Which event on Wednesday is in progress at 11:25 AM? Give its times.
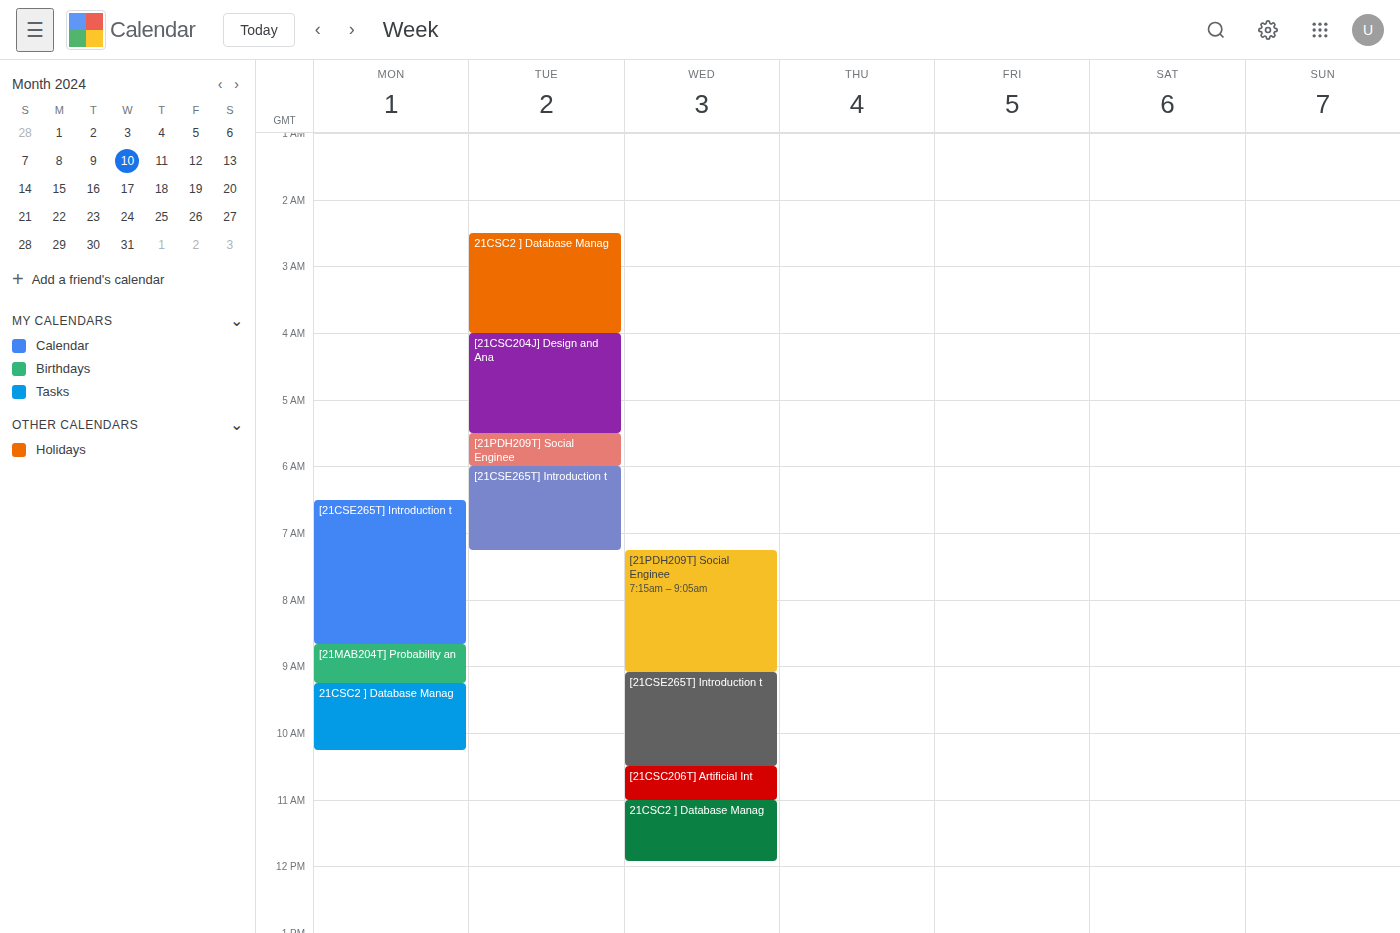
"21CSC2 ] Database Manag", 11:00 AM to 11:55 AM